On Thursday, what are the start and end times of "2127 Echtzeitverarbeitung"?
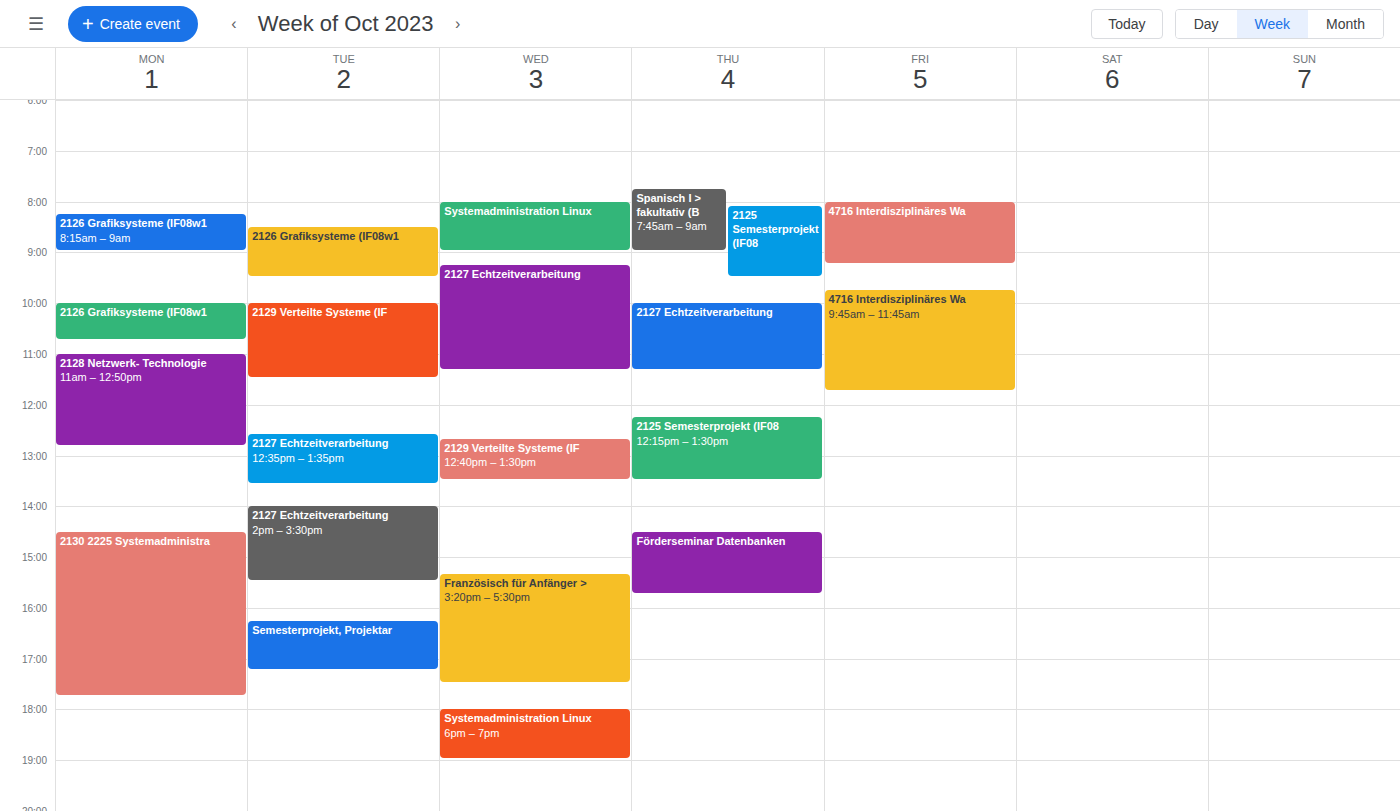
10:00 AM to 11:20 AM